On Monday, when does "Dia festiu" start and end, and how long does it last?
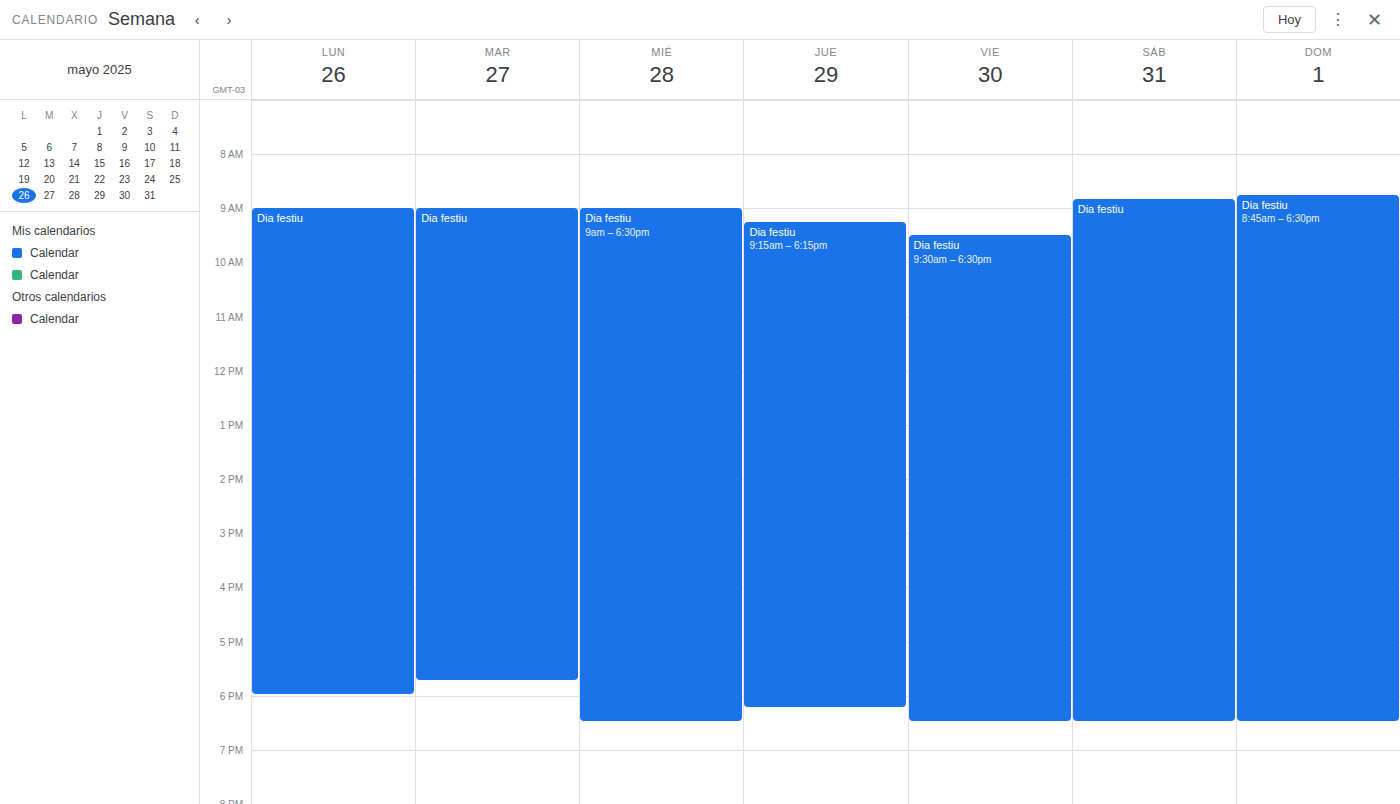
09:00 to 18:00, 9 hours